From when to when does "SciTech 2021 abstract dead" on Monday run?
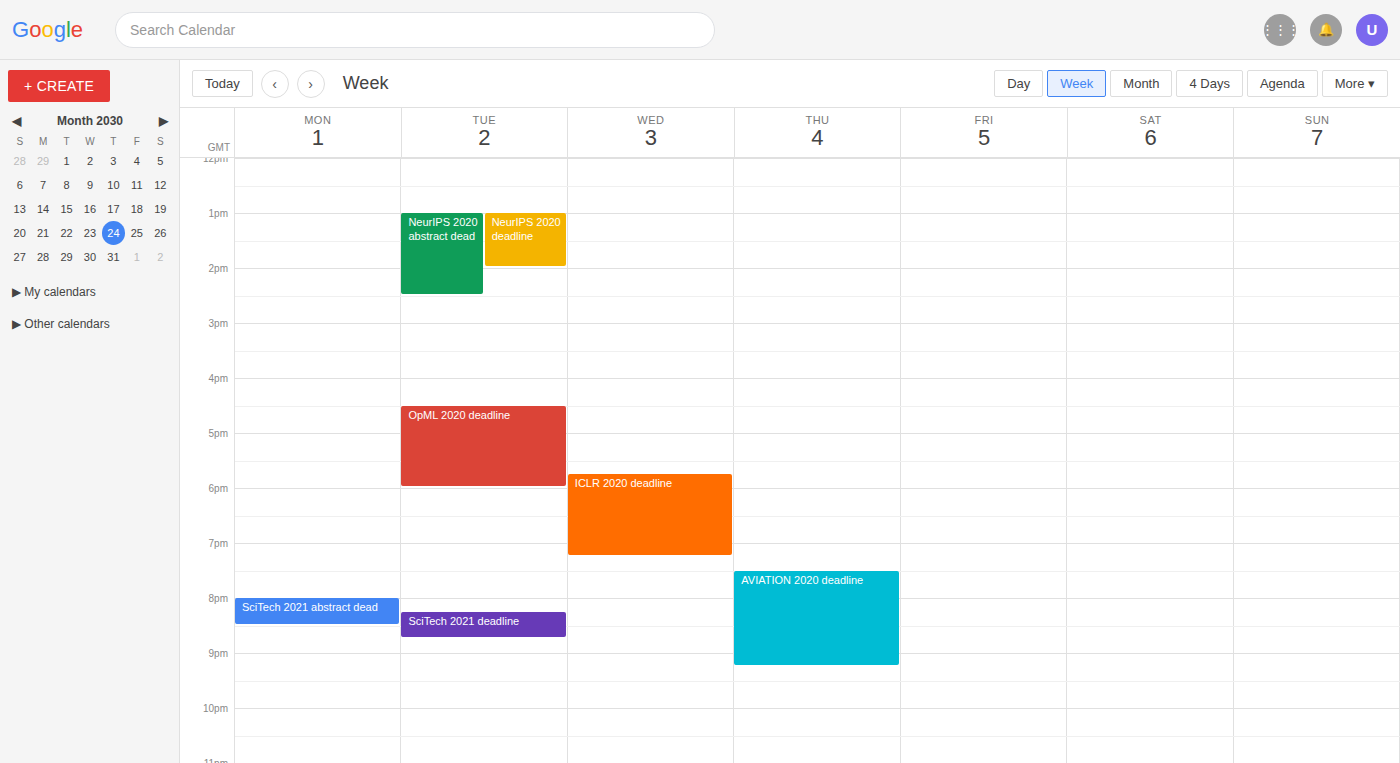
8:00 PM to 8:30 PM